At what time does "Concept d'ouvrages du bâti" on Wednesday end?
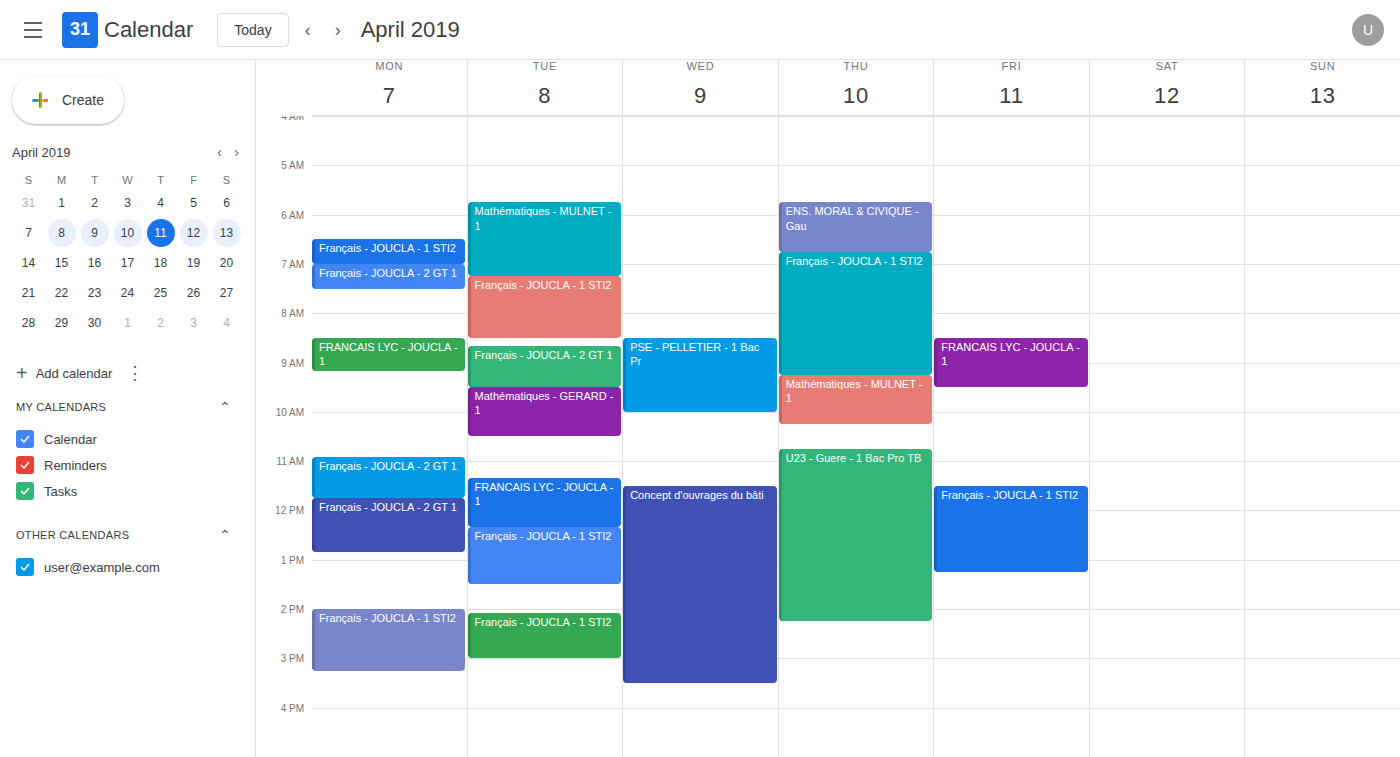
3:30 PM